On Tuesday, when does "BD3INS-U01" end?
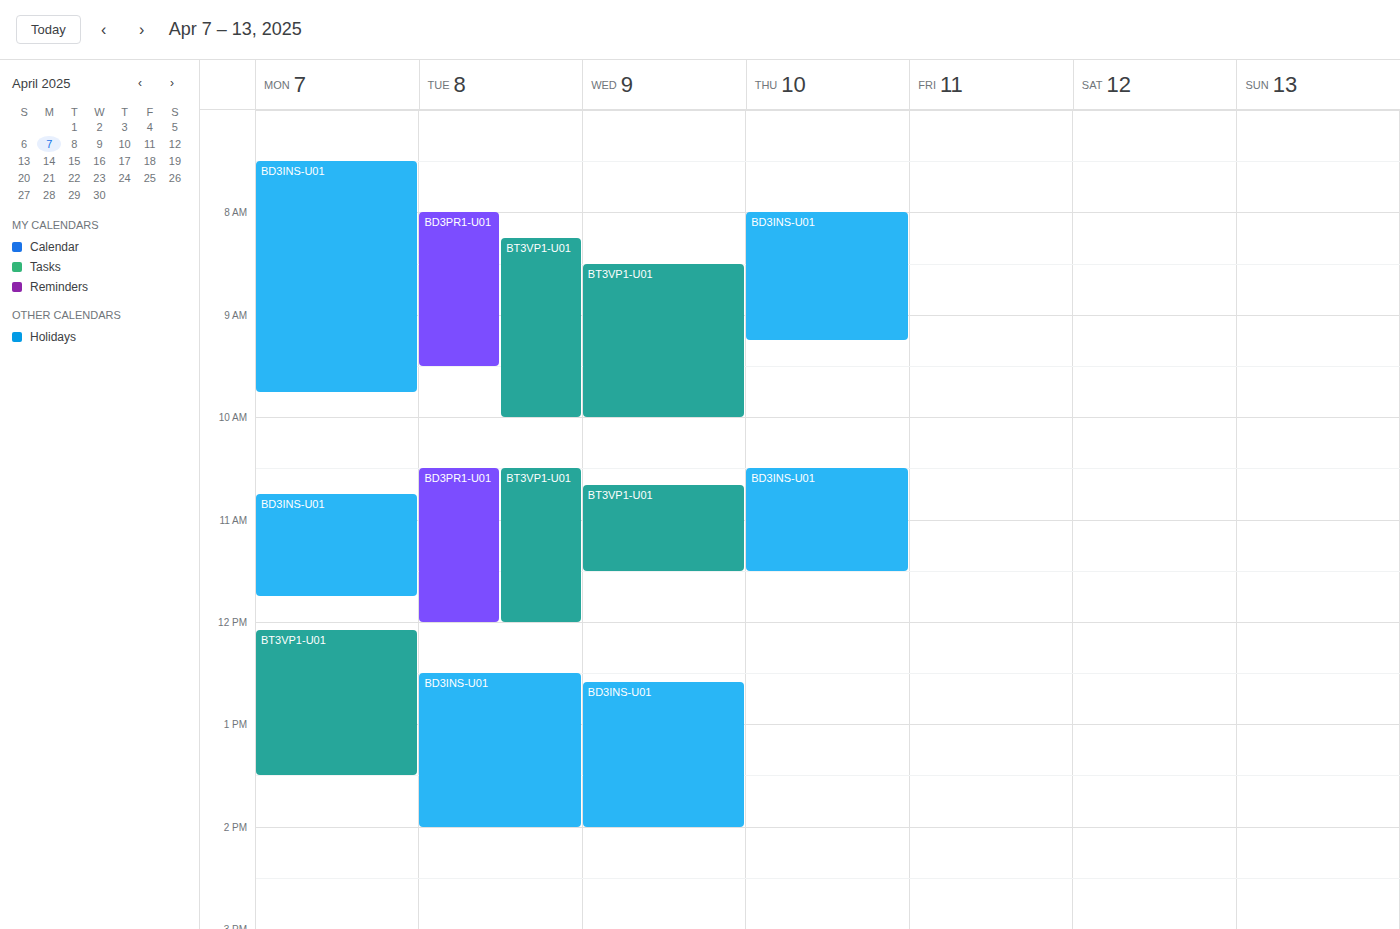
2:00 PM